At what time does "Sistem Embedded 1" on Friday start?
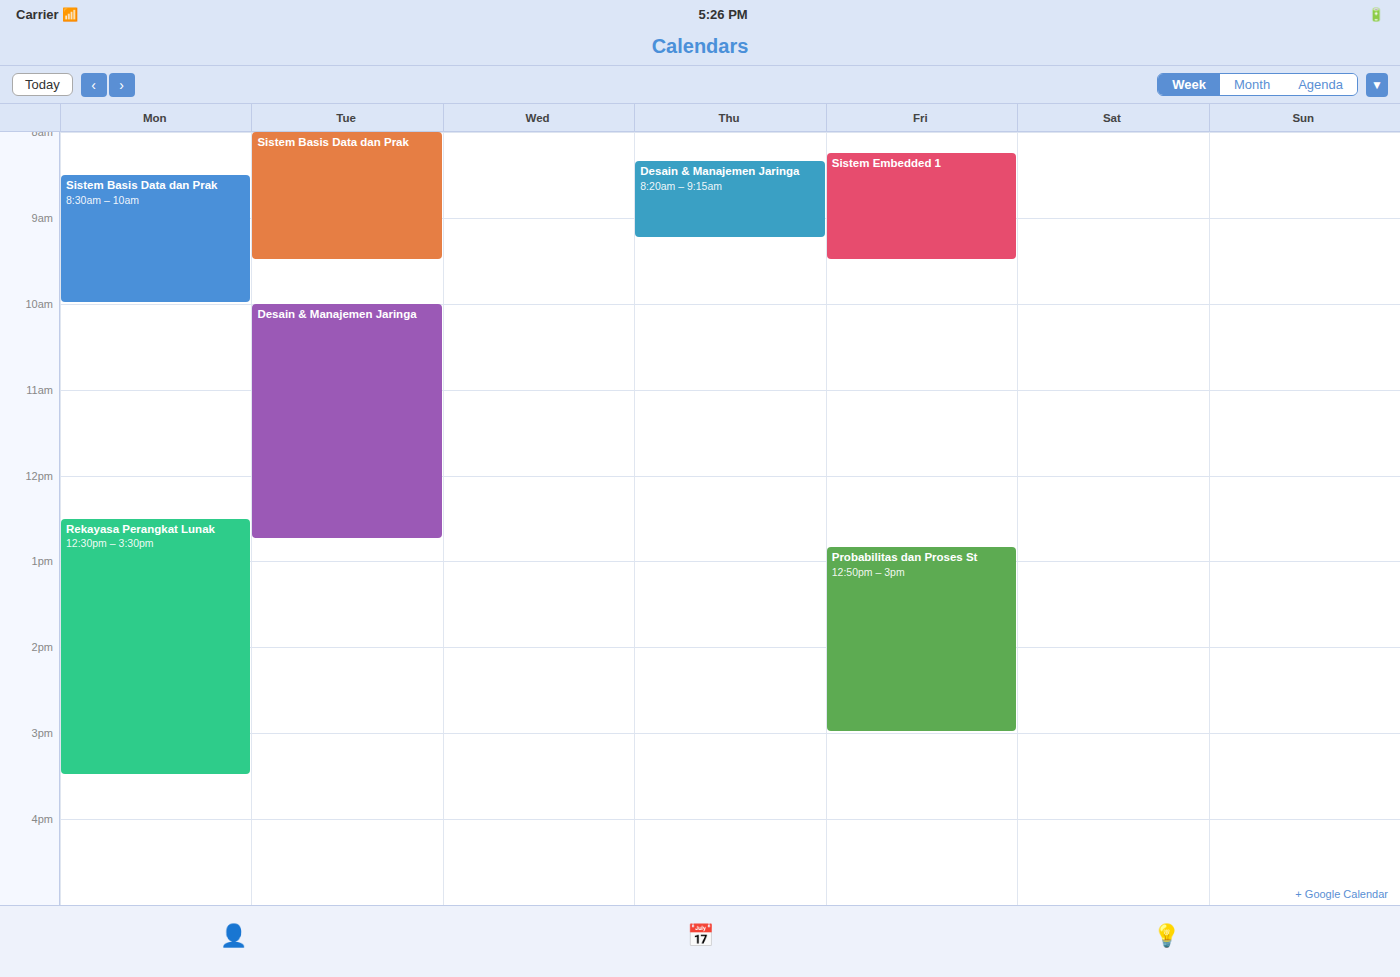
8:15 AM